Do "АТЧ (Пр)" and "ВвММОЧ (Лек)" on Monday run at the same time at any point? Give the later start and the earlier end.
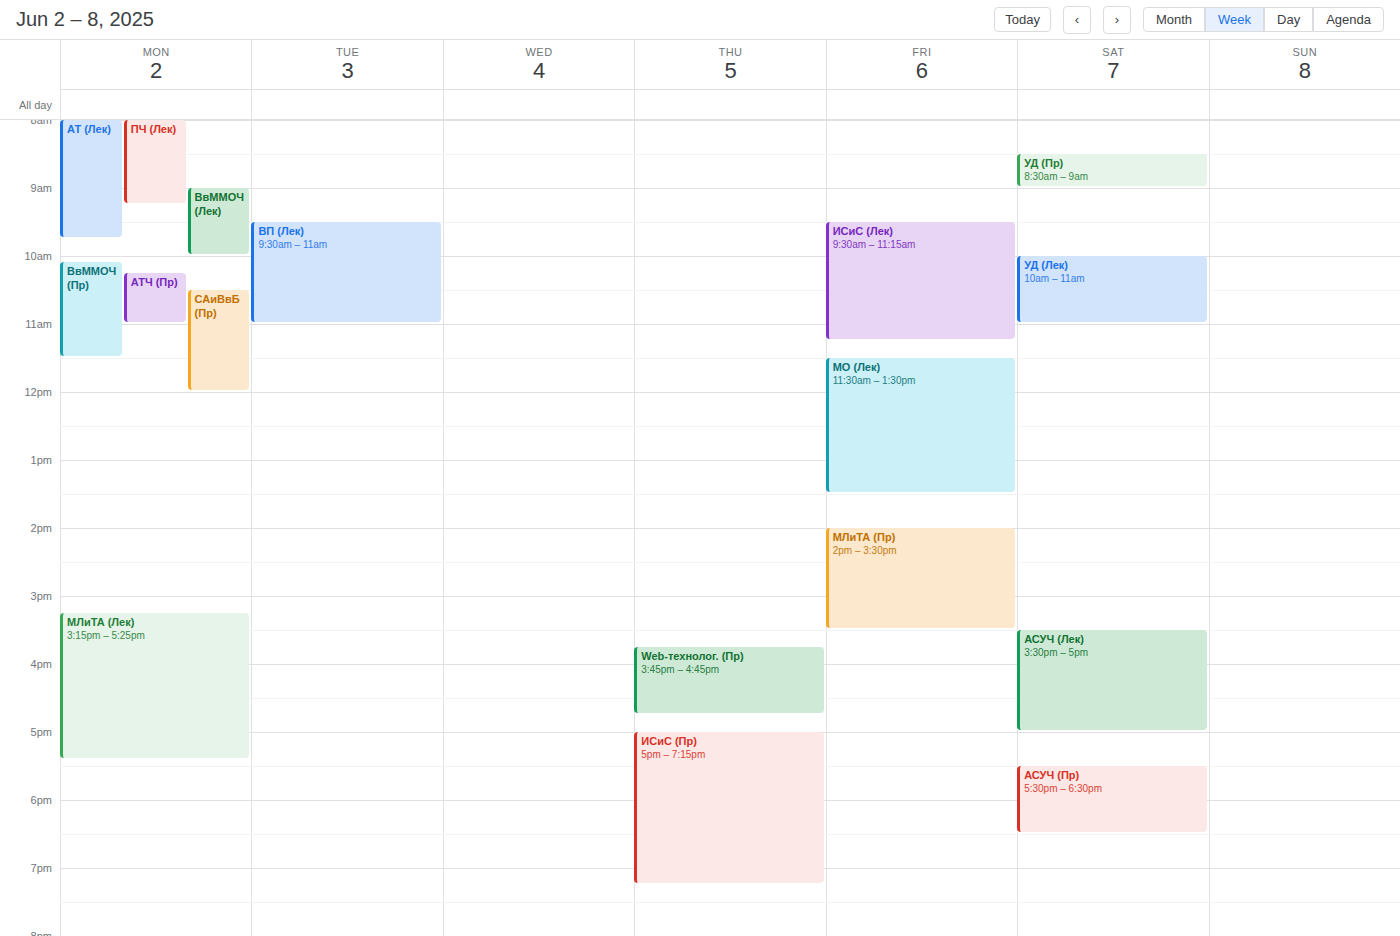
"ВвММОЧ (Лек)" ends at 10:00 AM and "АТЧ (Пр)" starts at 10:15 AM -- no overlap.